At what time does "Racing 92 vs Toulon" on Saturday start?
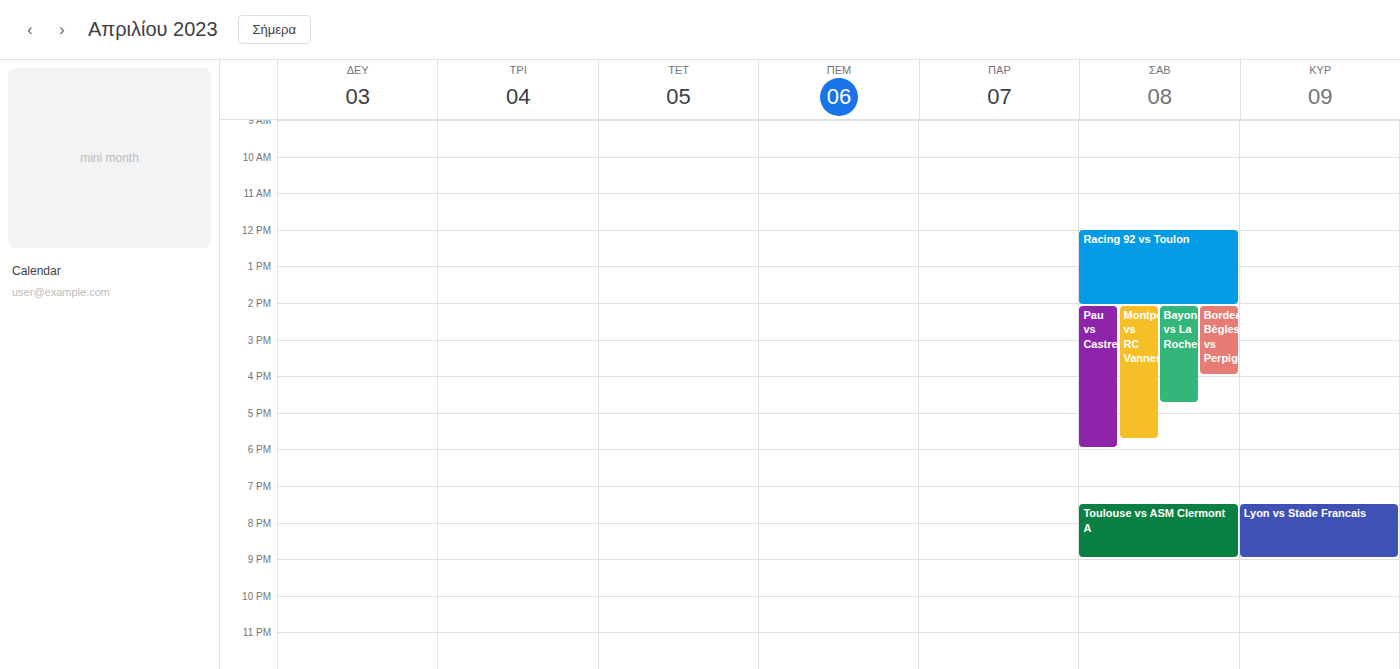
12:00 PM